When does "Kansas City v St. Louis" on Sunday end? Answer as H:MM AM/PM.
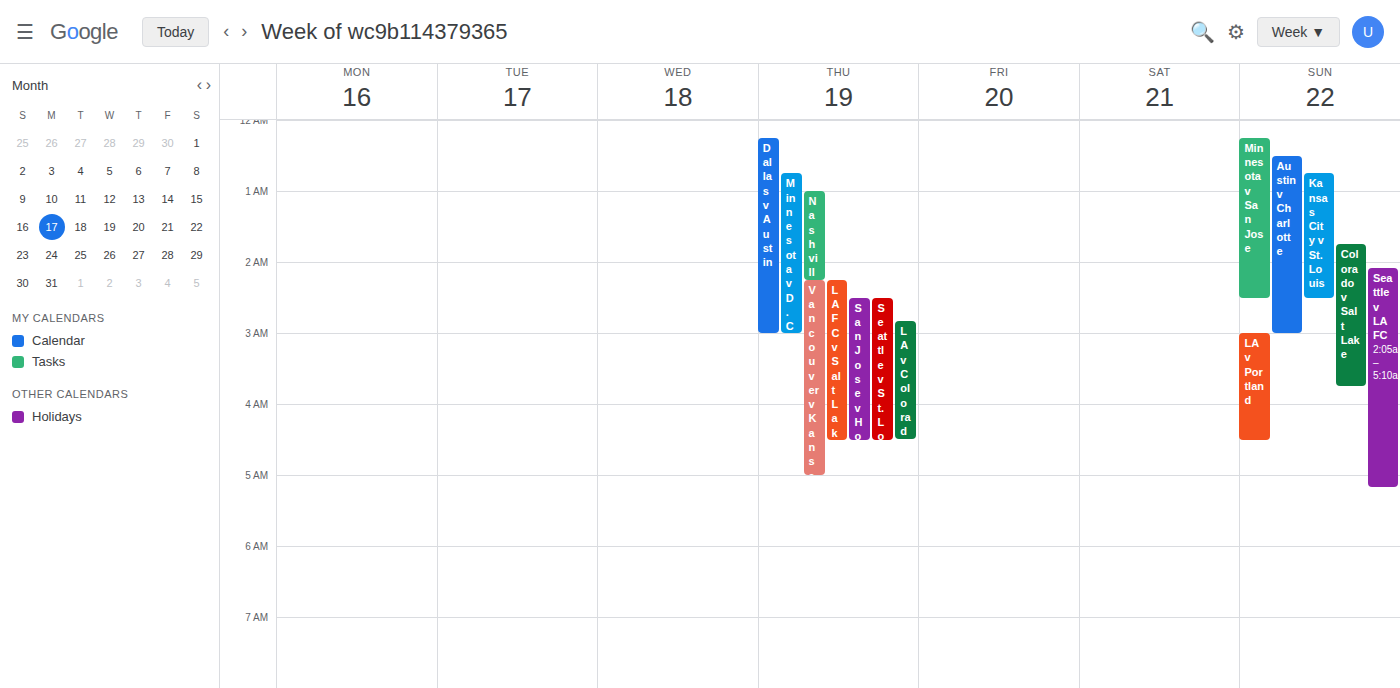
2:30 AM